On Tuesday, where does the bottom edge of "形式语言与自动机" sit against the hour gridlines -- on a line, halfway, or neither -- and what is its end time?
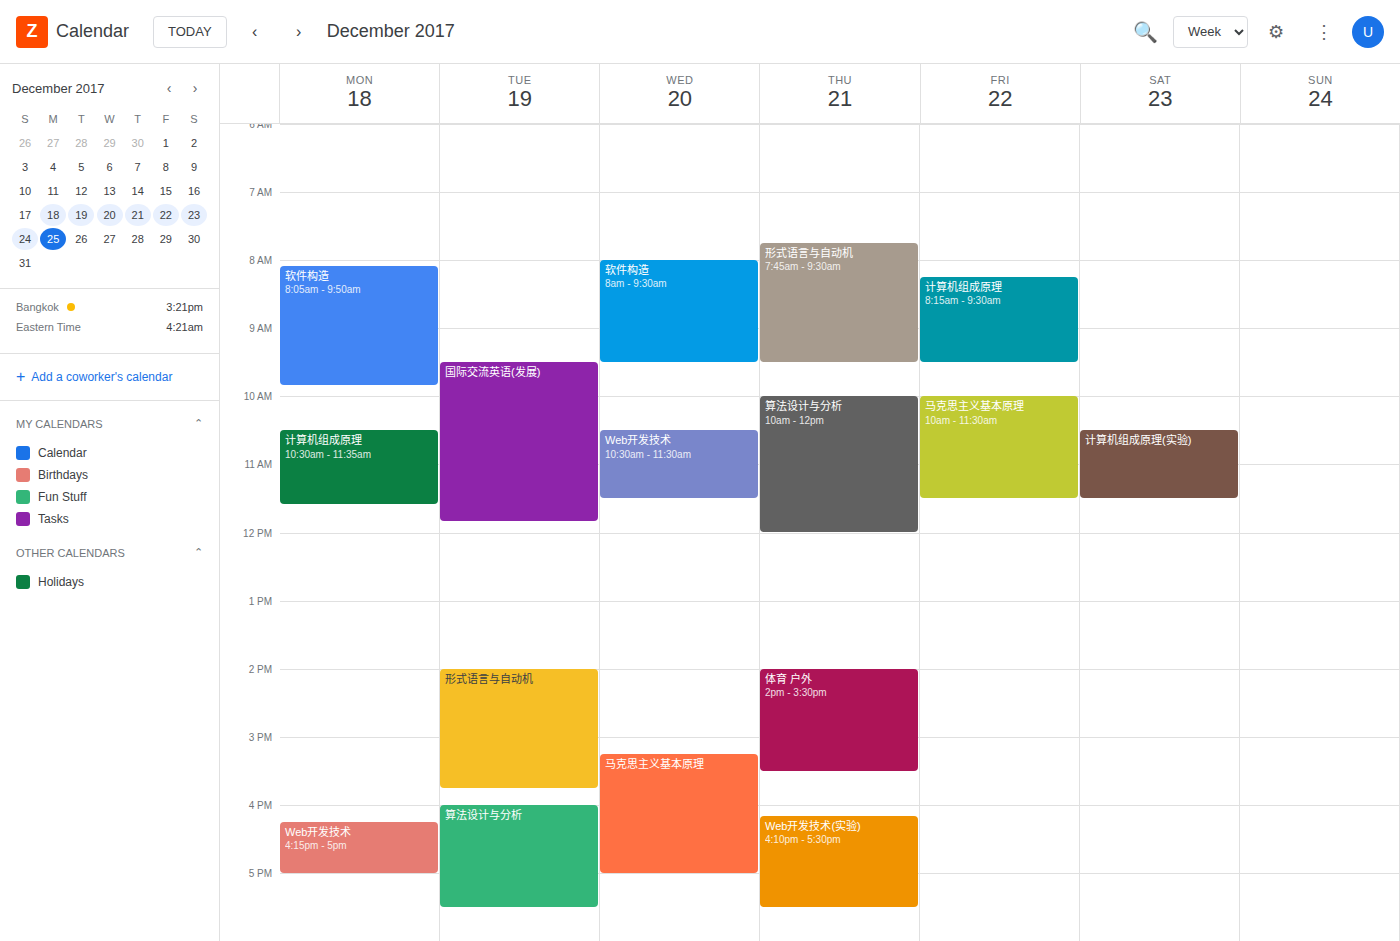
3:45 PM -- neither: three quarters of the way from the 3 PM line to the 4 PM line.